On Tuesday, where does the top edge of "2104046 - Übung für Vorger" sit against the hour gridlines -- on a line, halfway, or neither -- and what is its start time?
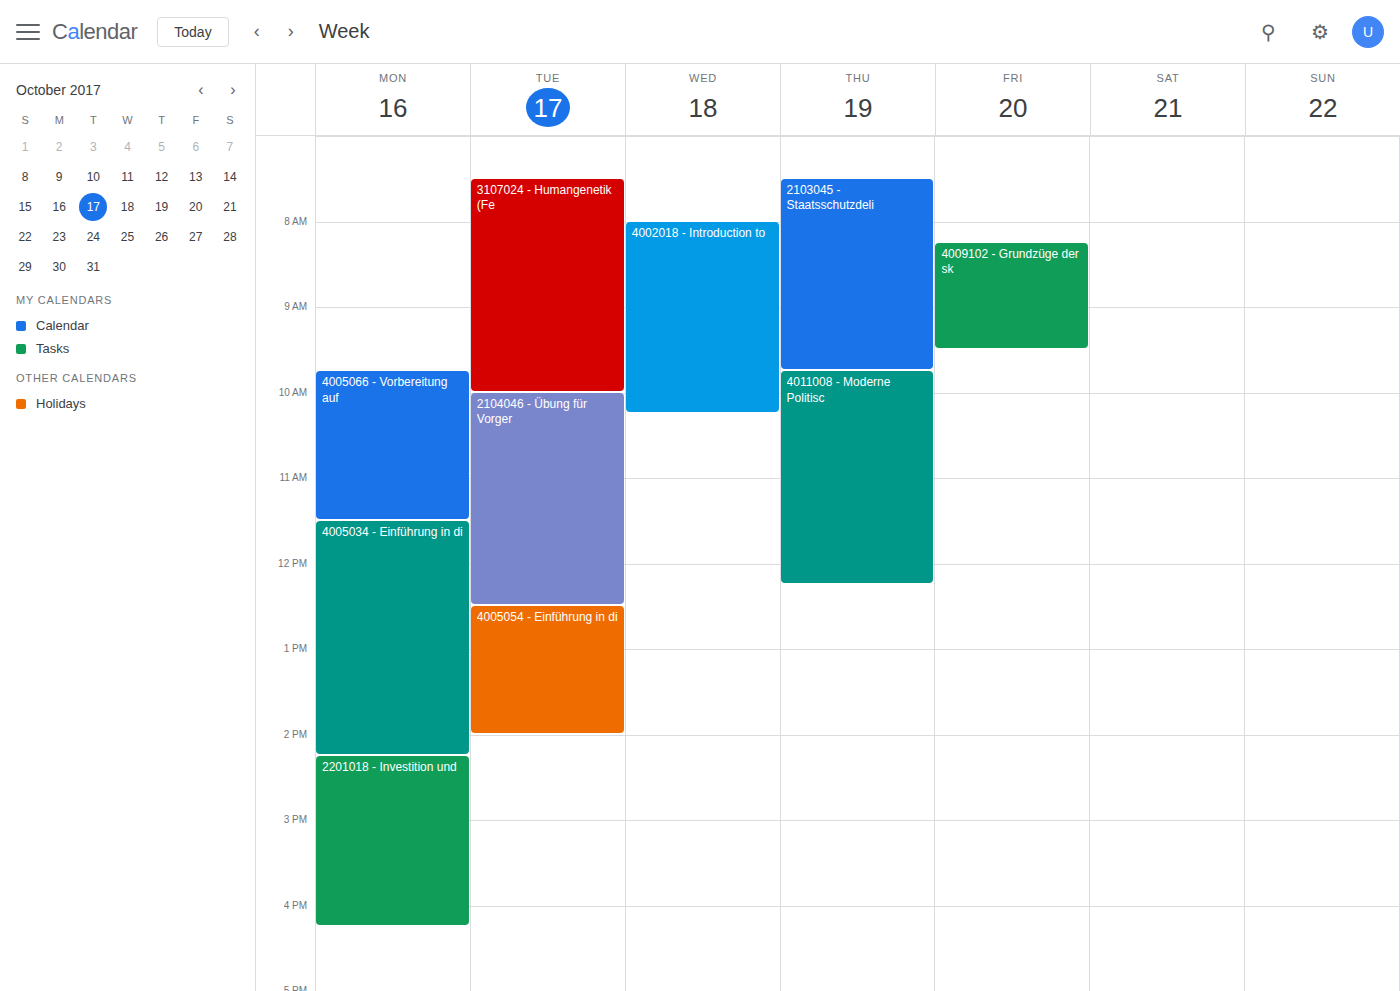
10:00 AM -- exactly on the 10 AM line.